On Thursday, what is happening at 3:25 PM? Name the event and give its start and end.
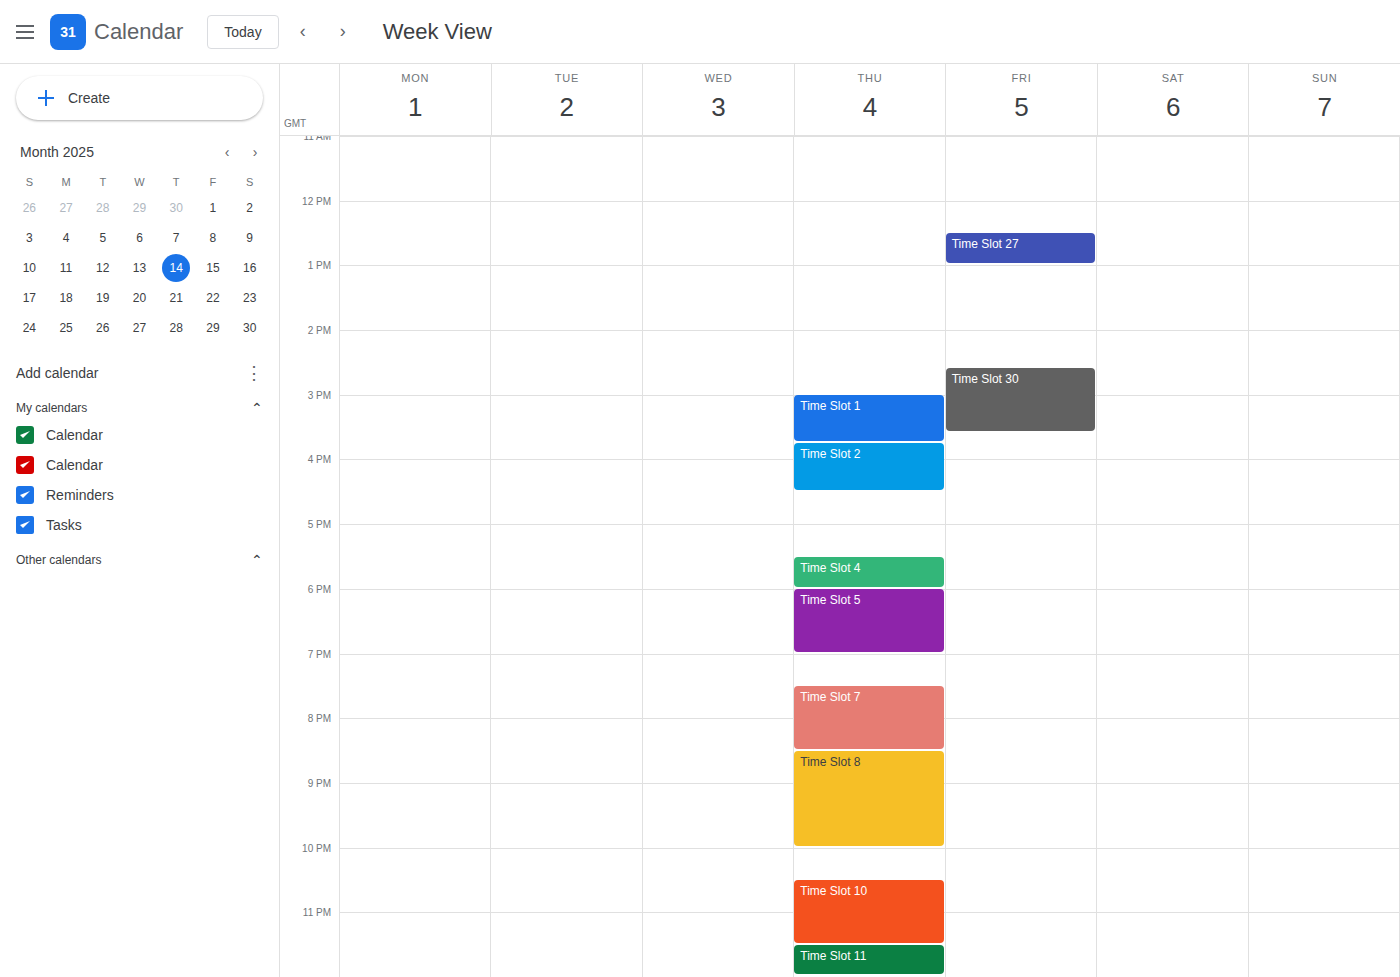
"Time Slot 1", 3:00 PM to 3:45 PM